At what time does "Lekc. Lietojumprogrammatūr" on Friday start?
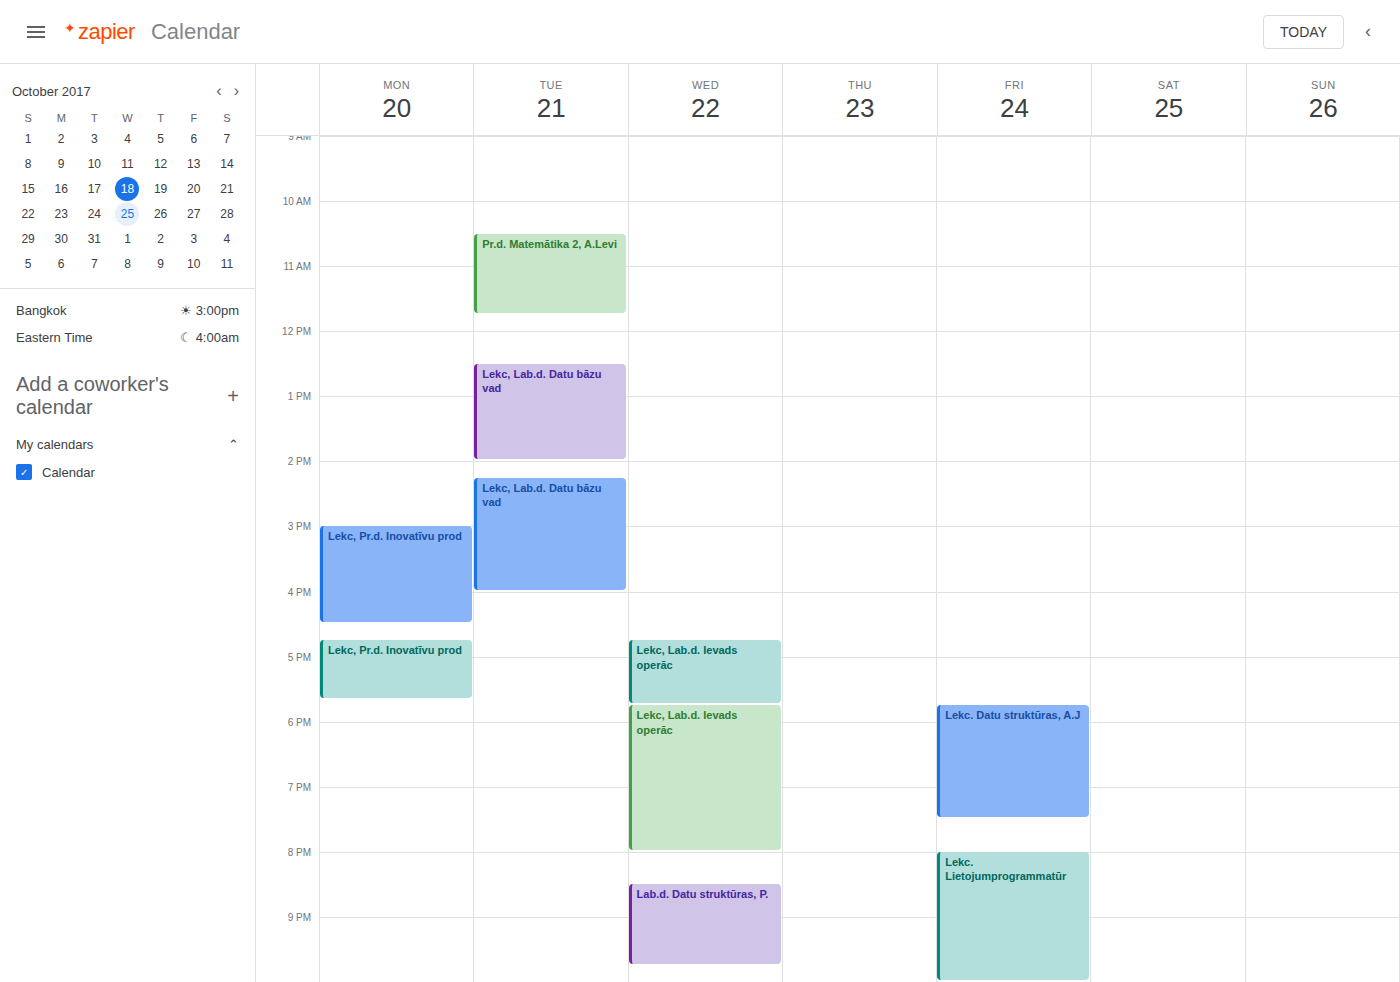
8:00 PM